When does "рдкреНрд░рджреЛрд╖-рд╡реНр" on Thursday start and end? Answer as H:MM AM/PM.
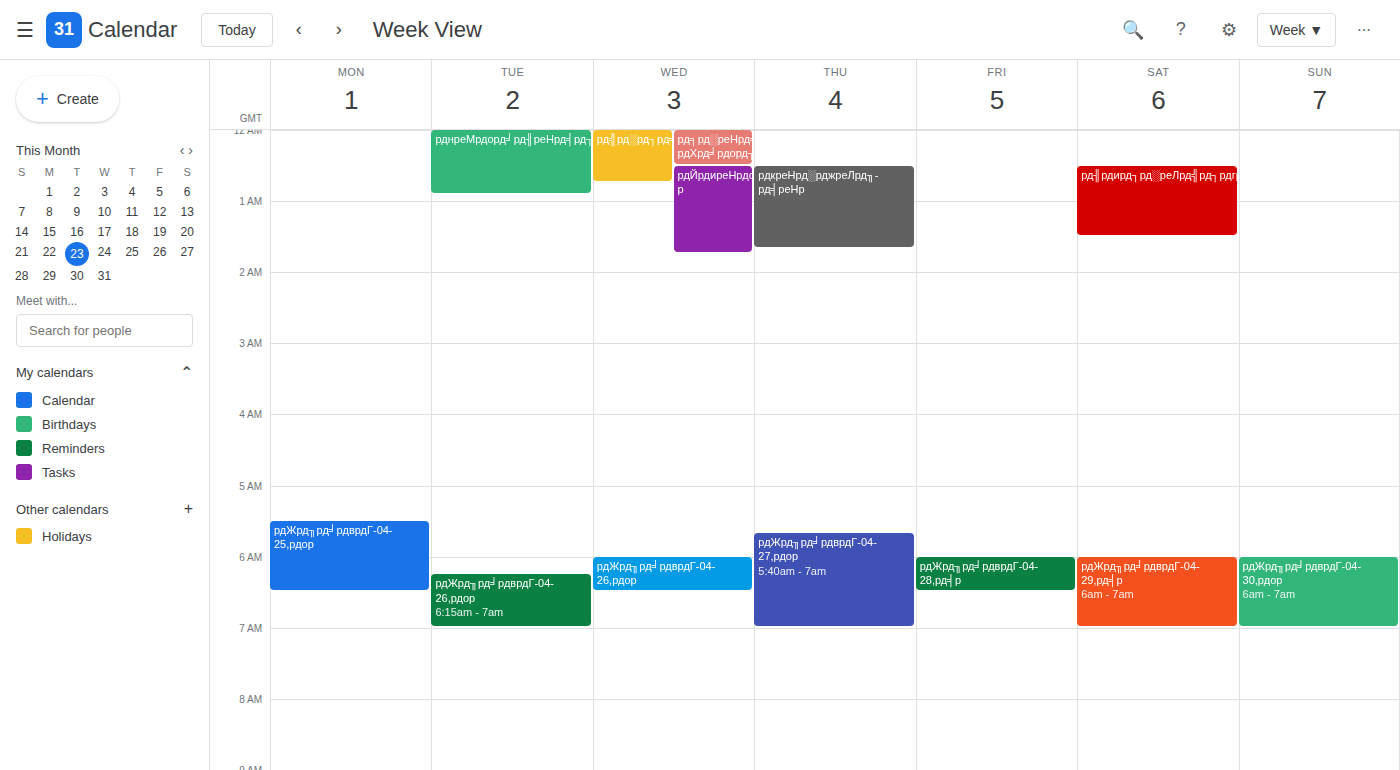
12:30 AM to 1:40 AM